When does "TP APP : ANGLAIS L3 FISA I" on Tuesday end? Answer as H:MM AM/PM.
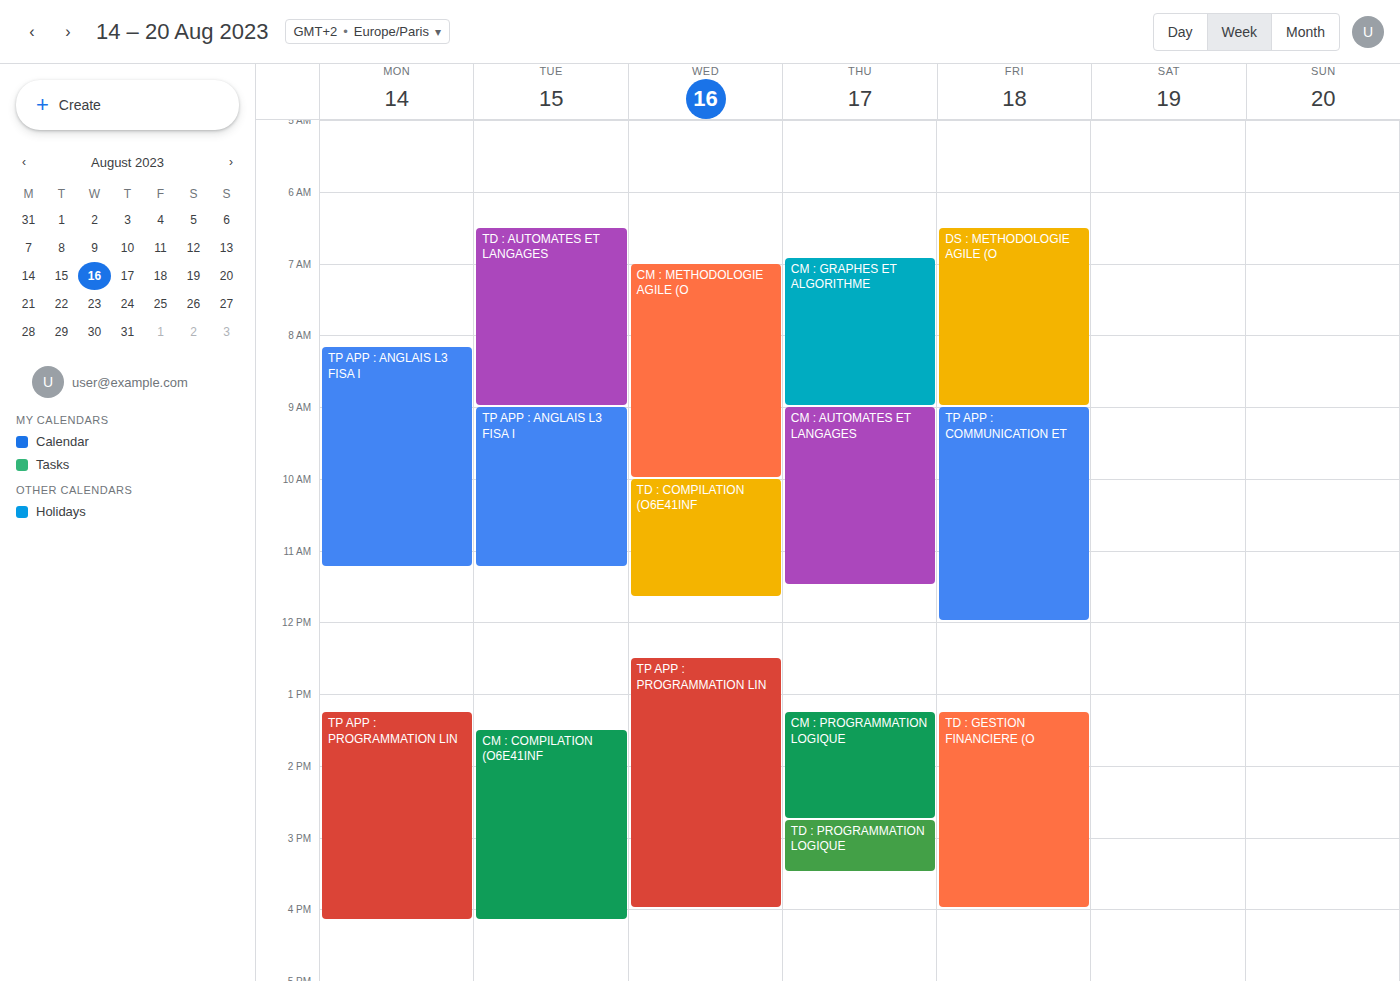
11:15 AM